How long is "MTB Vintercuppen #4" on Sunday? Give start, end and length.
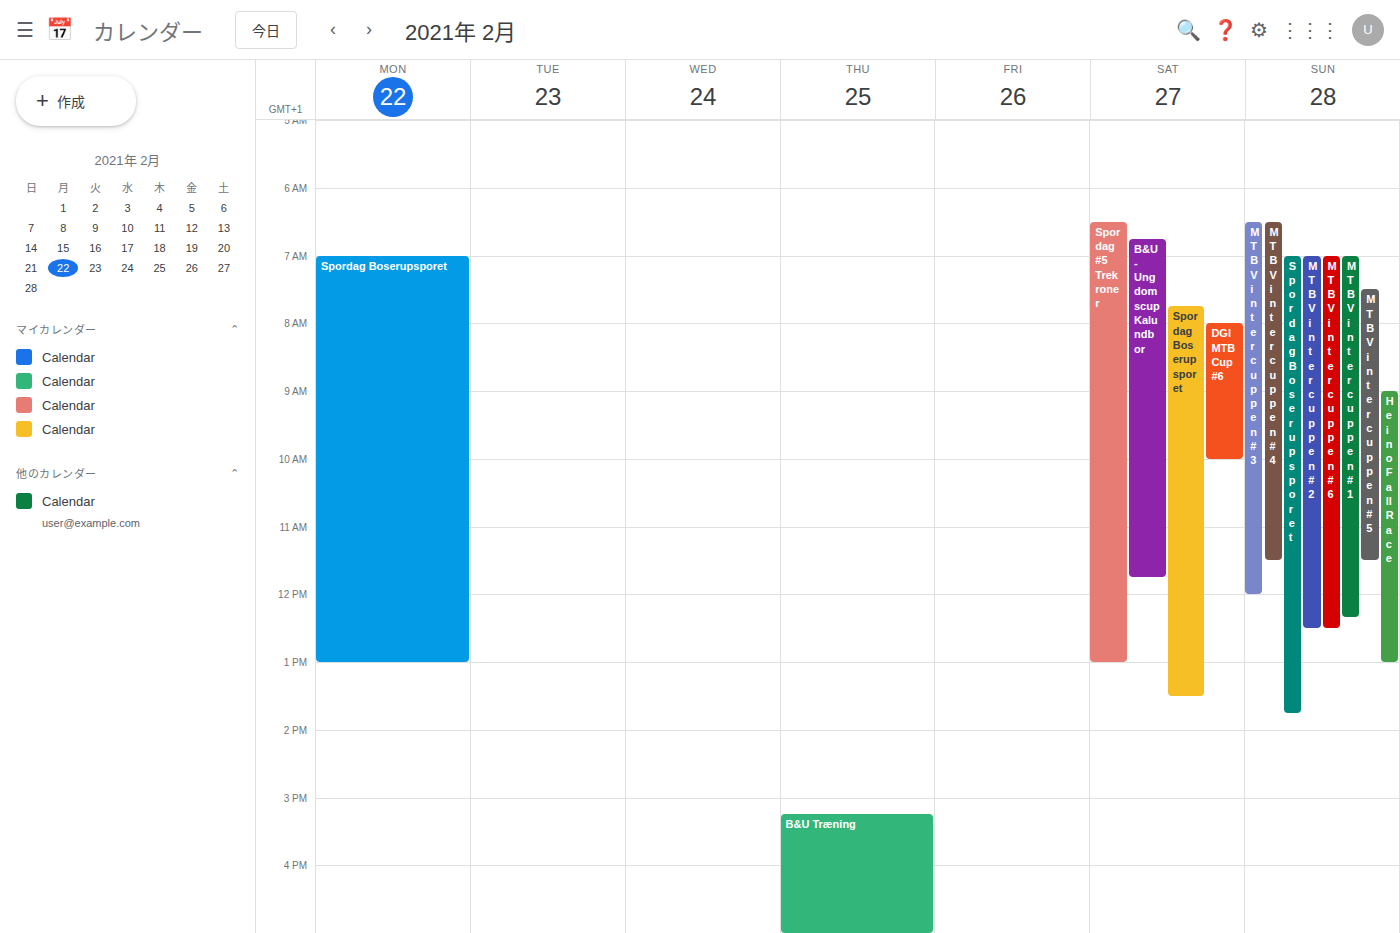
6:30 AM to 11:30 AM, 5 hours